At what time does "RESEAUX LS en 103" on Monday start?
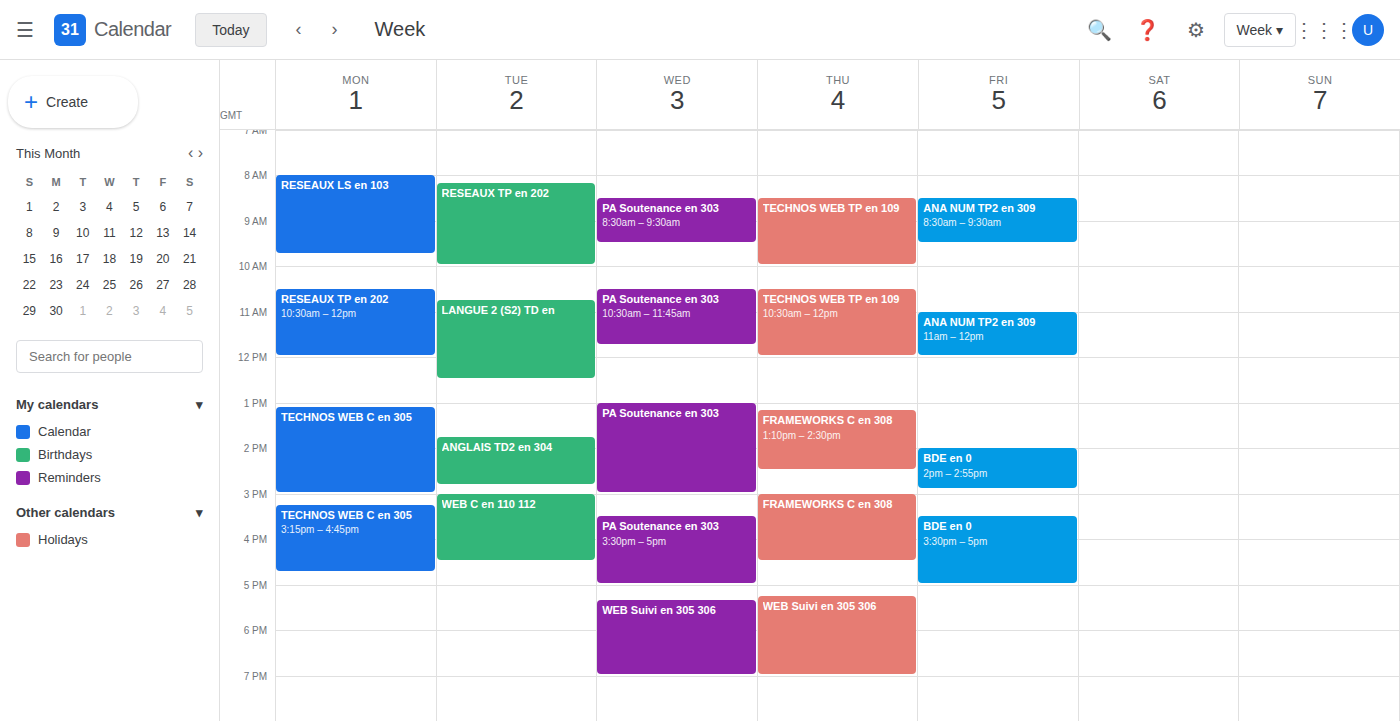
8:00 AM